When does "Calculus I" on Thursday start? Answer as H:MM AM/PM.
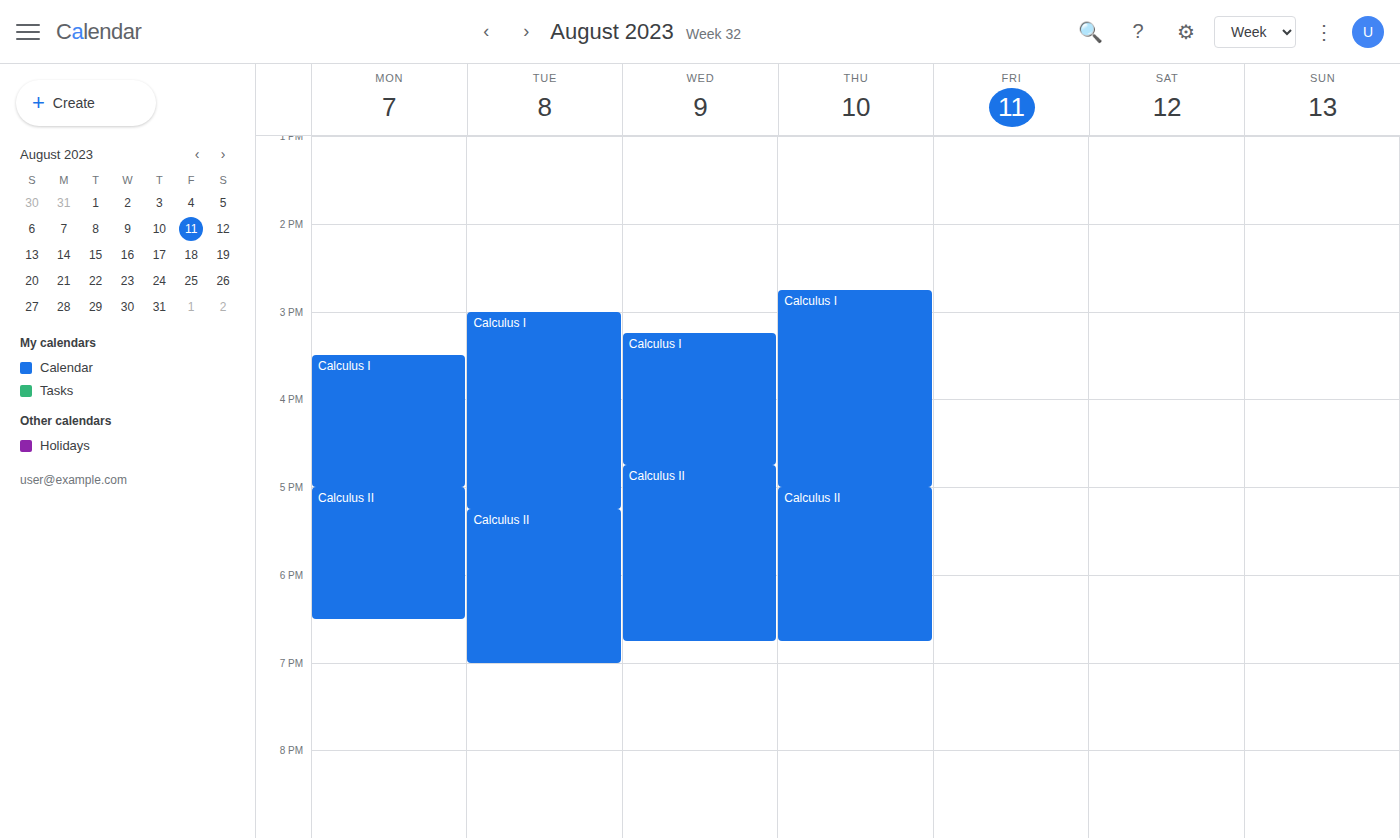
2:45 PM